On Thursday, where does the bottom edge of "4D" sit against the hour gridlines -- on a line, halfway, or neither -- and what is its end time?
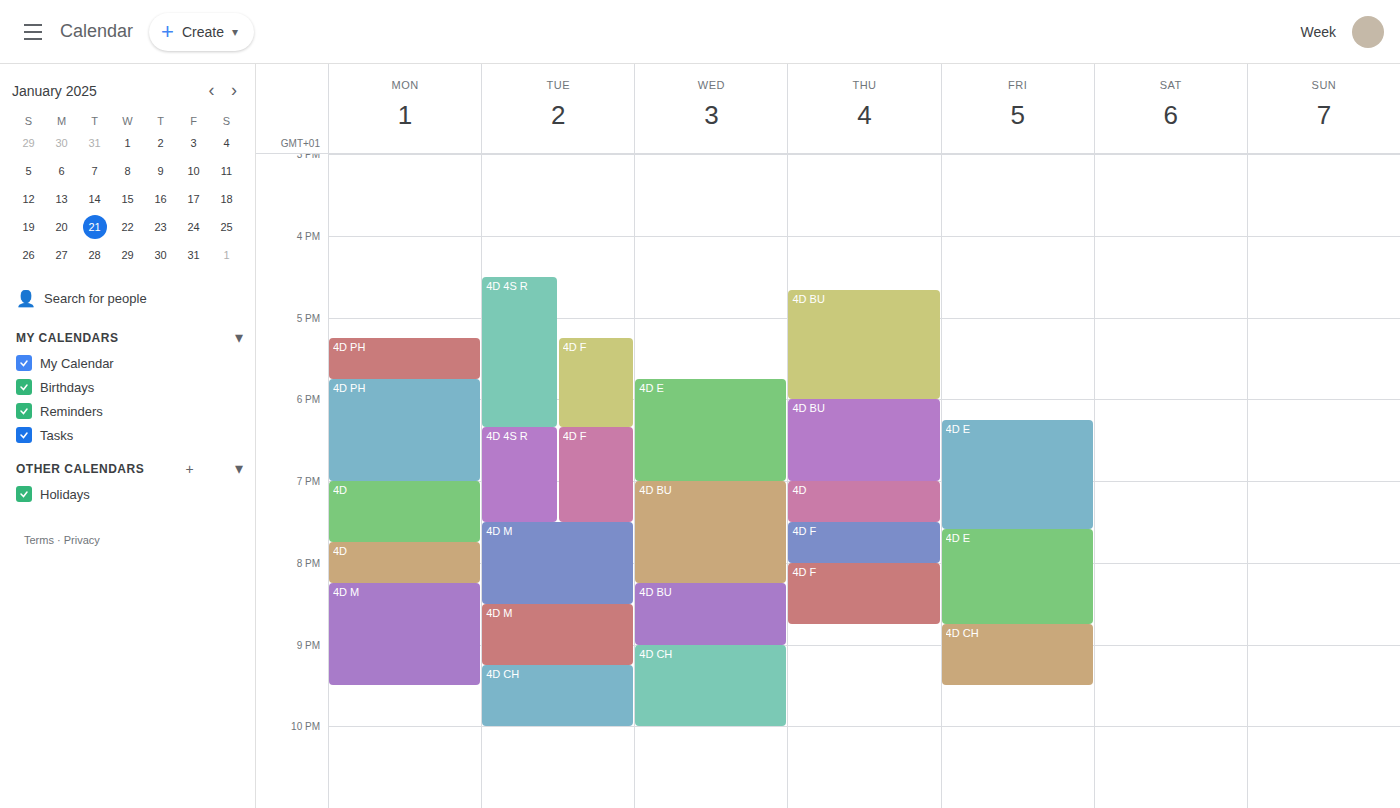
7:30 PM -- halfway between the 7 PM and 8 PM lines.